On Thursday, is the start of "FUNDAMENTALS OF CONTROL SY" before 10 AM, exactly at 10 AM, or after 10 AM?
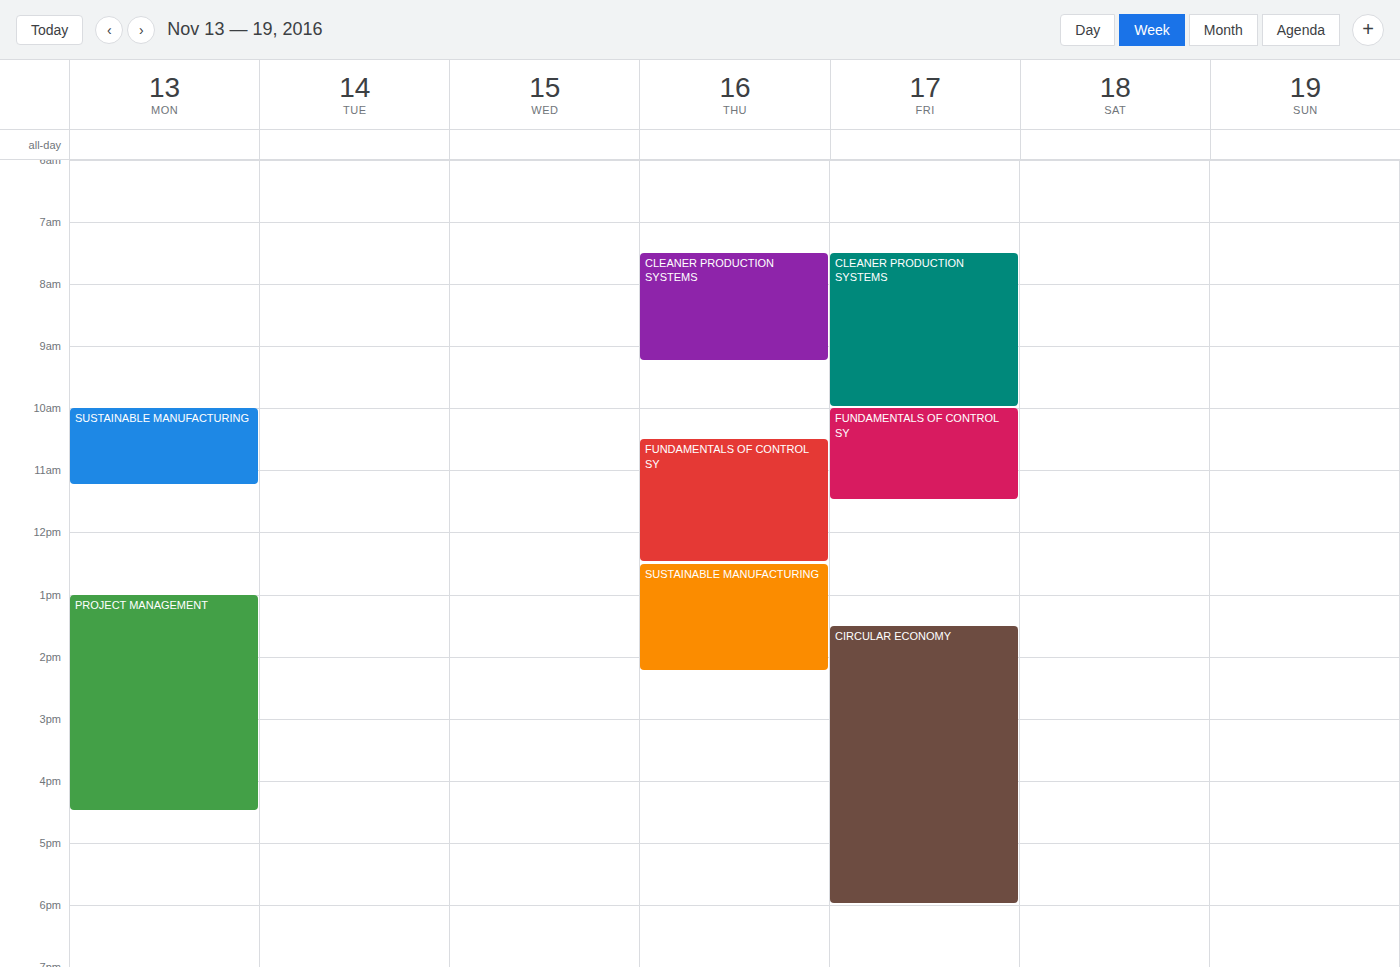
10:30 AM -- after 10 AM, 30 minutes below the 10 AM line.